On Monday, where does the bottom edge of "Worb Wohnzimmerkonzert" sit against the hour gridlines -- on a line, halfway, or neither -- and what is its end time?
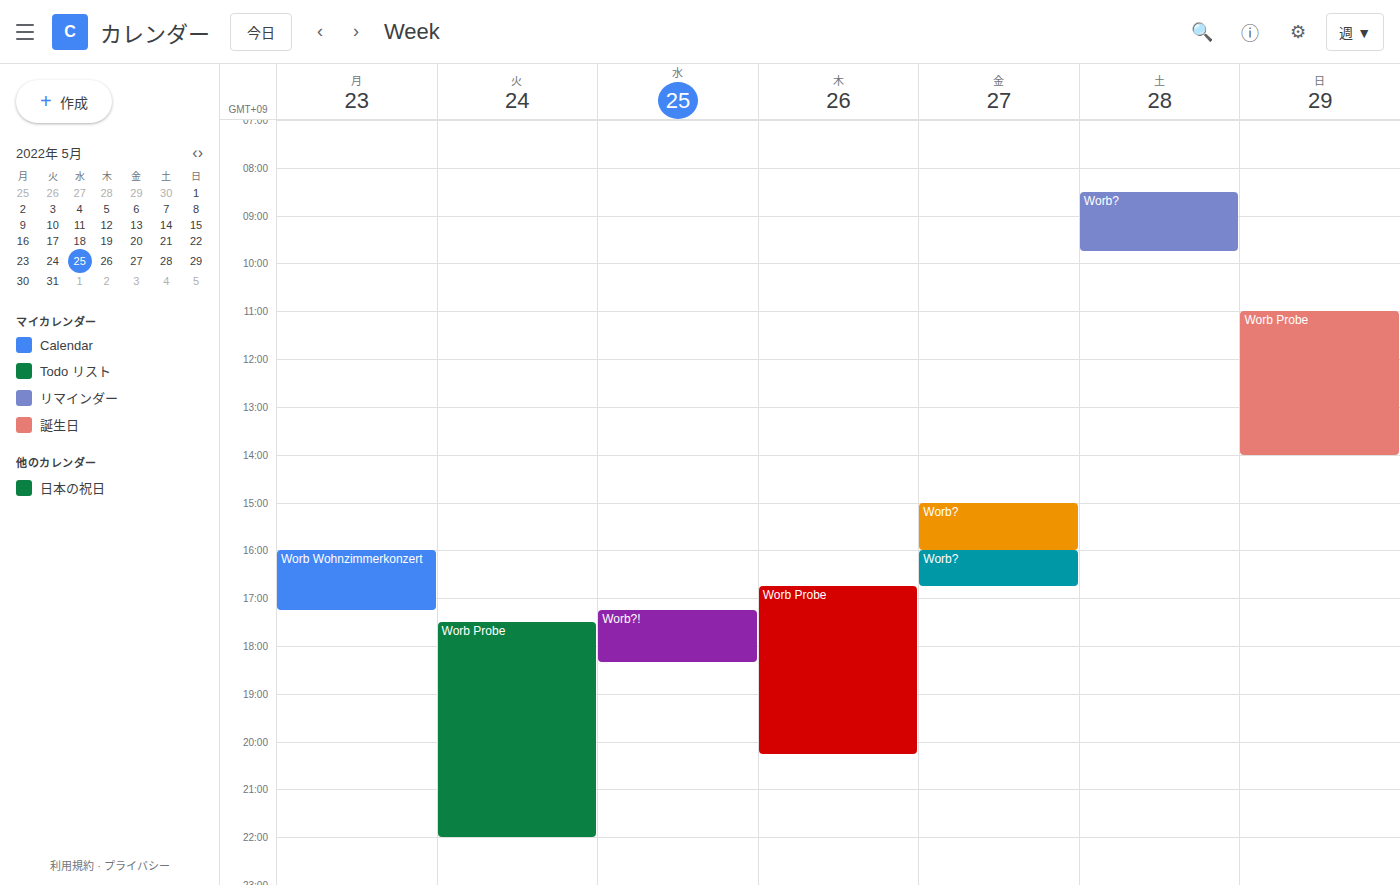
5:15 PM -- neither: a quarter of the way from the 5 PM line to the 6 PM line.